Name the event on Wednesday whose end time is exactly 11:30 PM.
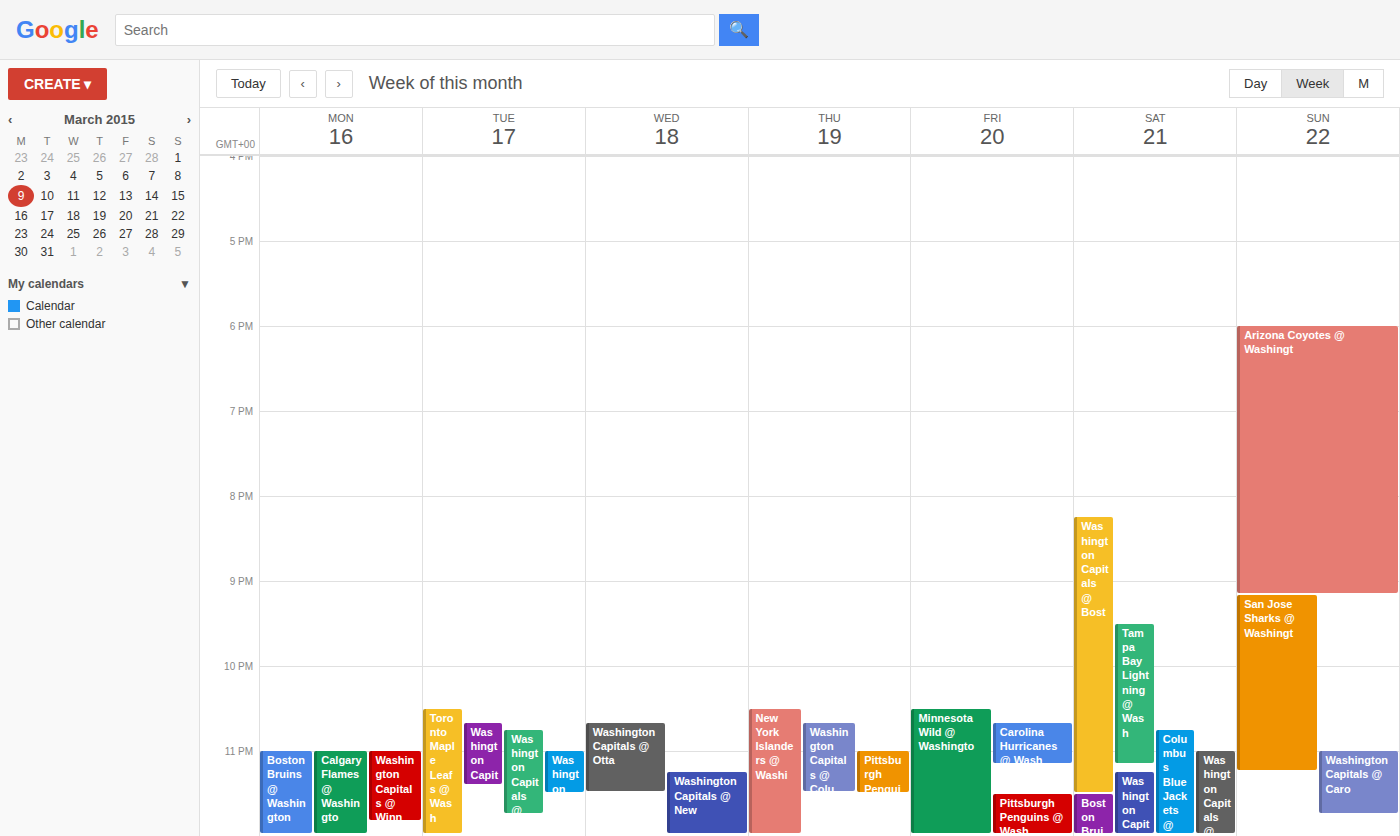
"Washington Capitals @ Otta"